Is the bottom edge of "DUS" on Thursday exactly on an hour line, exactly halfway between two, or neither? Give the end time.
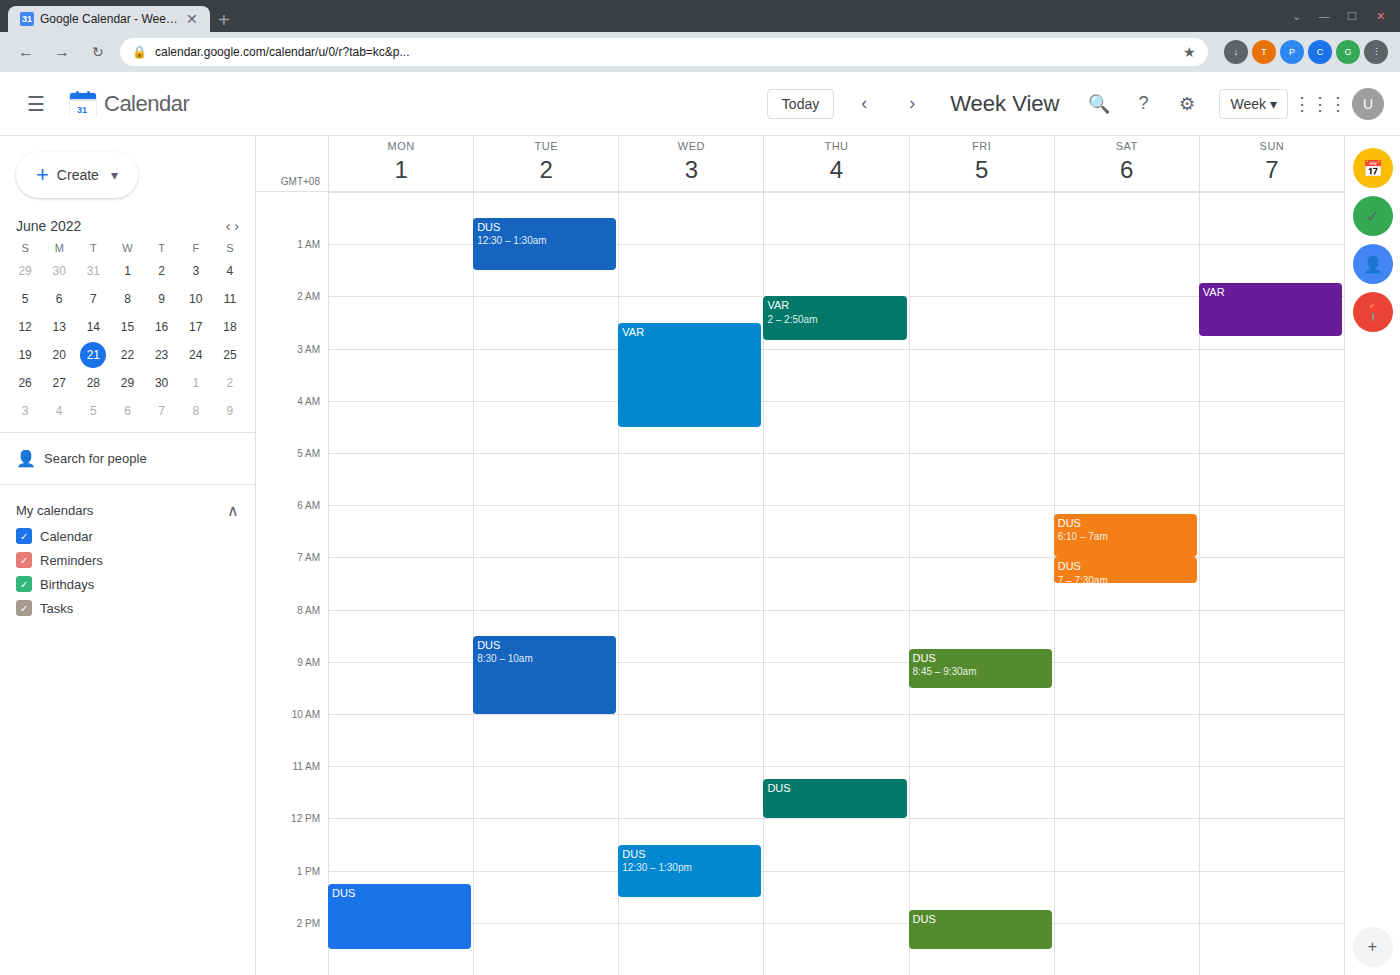
12:00 PM -- exactly on the 12 PM line.